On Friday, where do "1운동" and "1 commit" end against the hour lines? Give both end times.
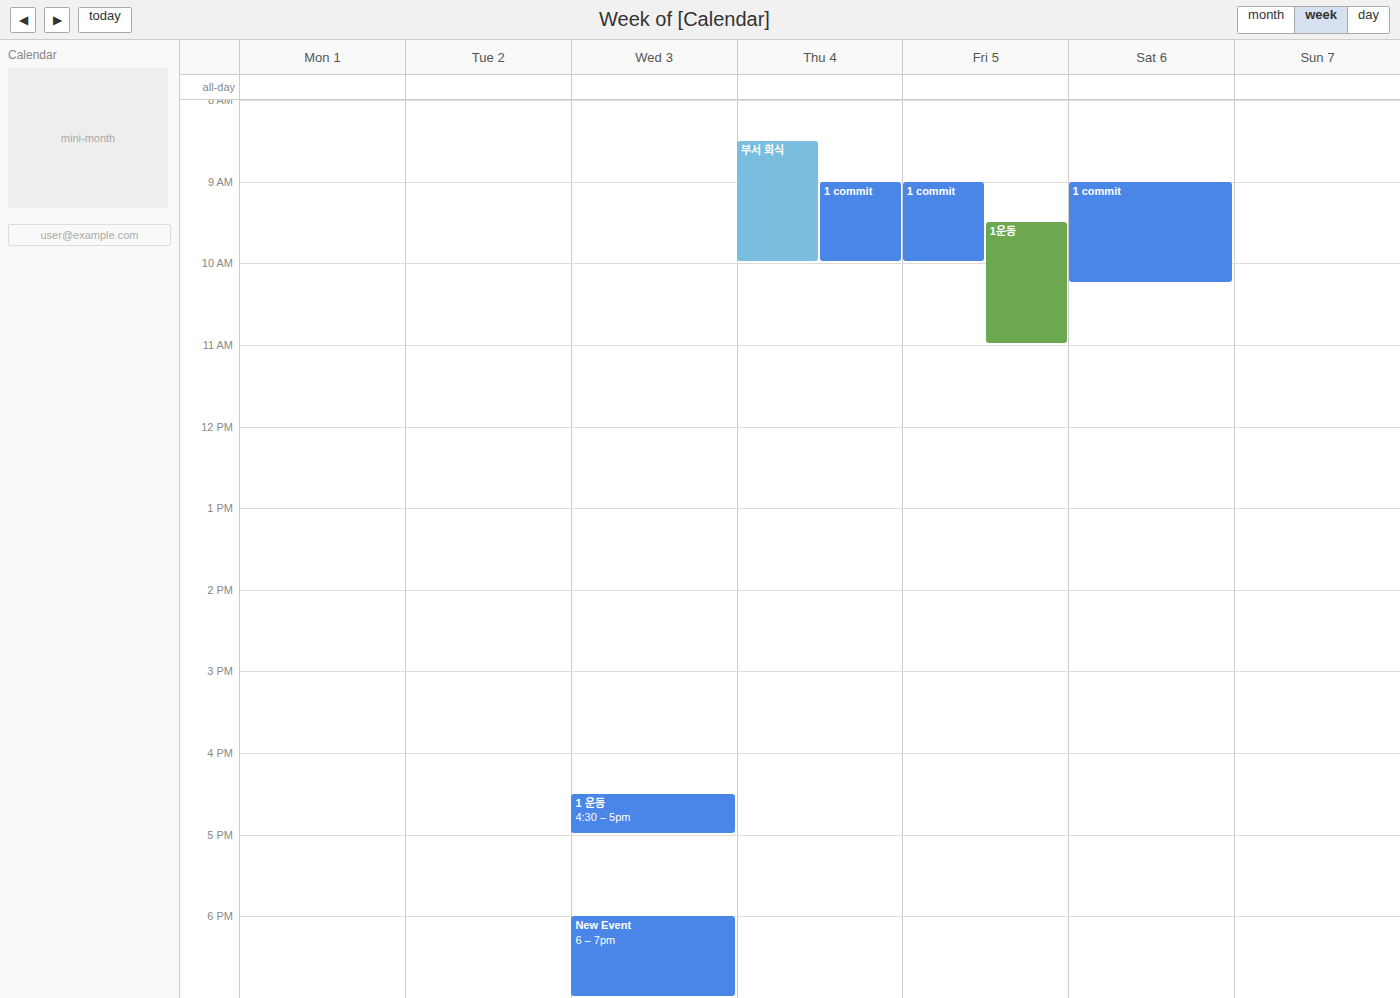
"1운동": 11:00 AM, exactly on the 11 AM line. "1 commit": 10:00 AM, exactly on the 10 AM line.